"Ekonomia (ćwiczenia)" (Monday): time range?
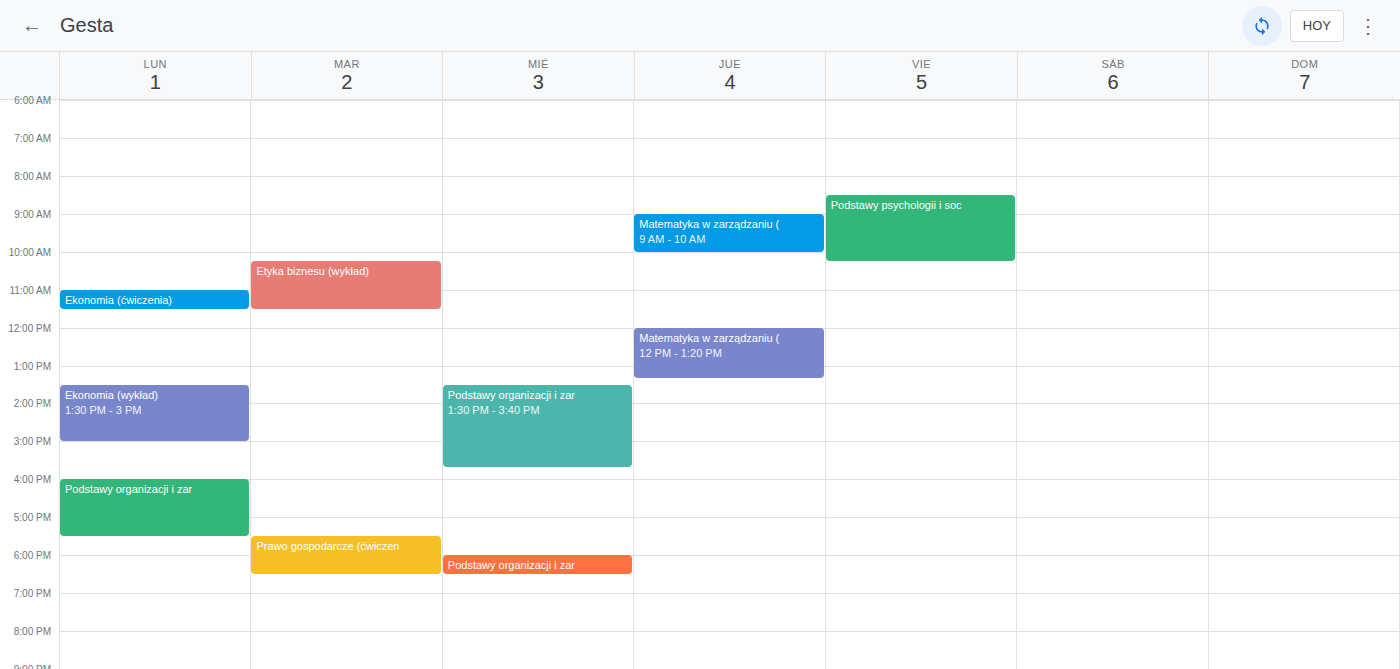
11:00 AM to 11:30 AM